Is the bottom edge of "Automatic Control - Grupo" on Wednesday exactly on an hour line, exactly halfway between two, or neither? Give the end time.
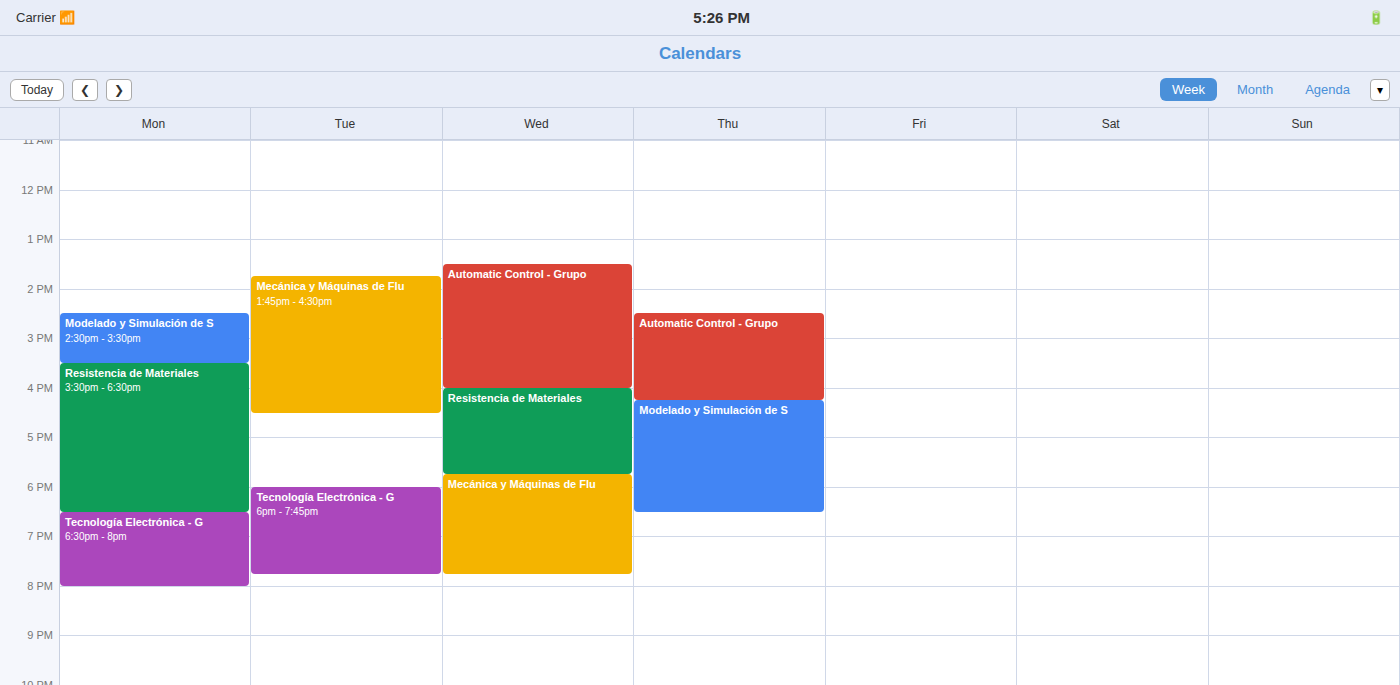
16:00 -- exactly on the 16:00 line.